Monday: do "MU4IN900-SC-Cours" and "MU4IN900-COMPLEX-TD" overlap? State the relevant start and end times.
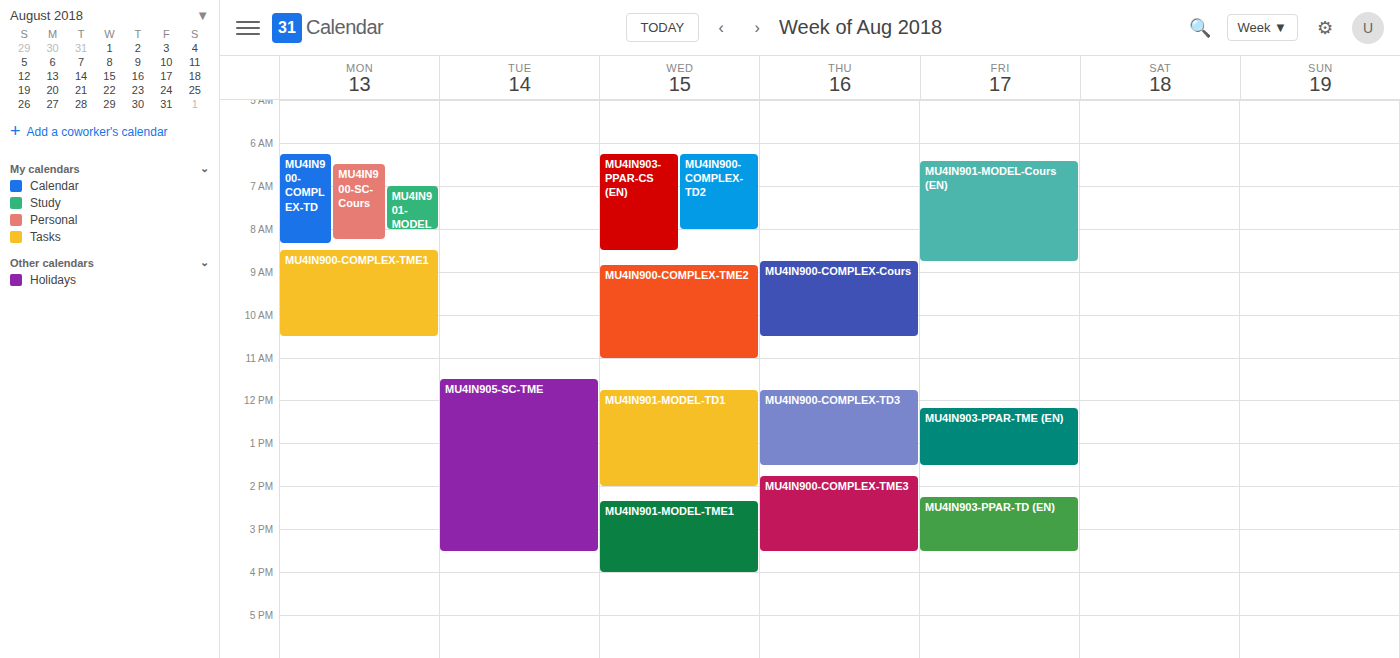
"MU4IN900-SC-Cours" runs 6:30 AM to 8:15 AM, inside "MU4IN900-COMPLEX-TD" -- they overlap.